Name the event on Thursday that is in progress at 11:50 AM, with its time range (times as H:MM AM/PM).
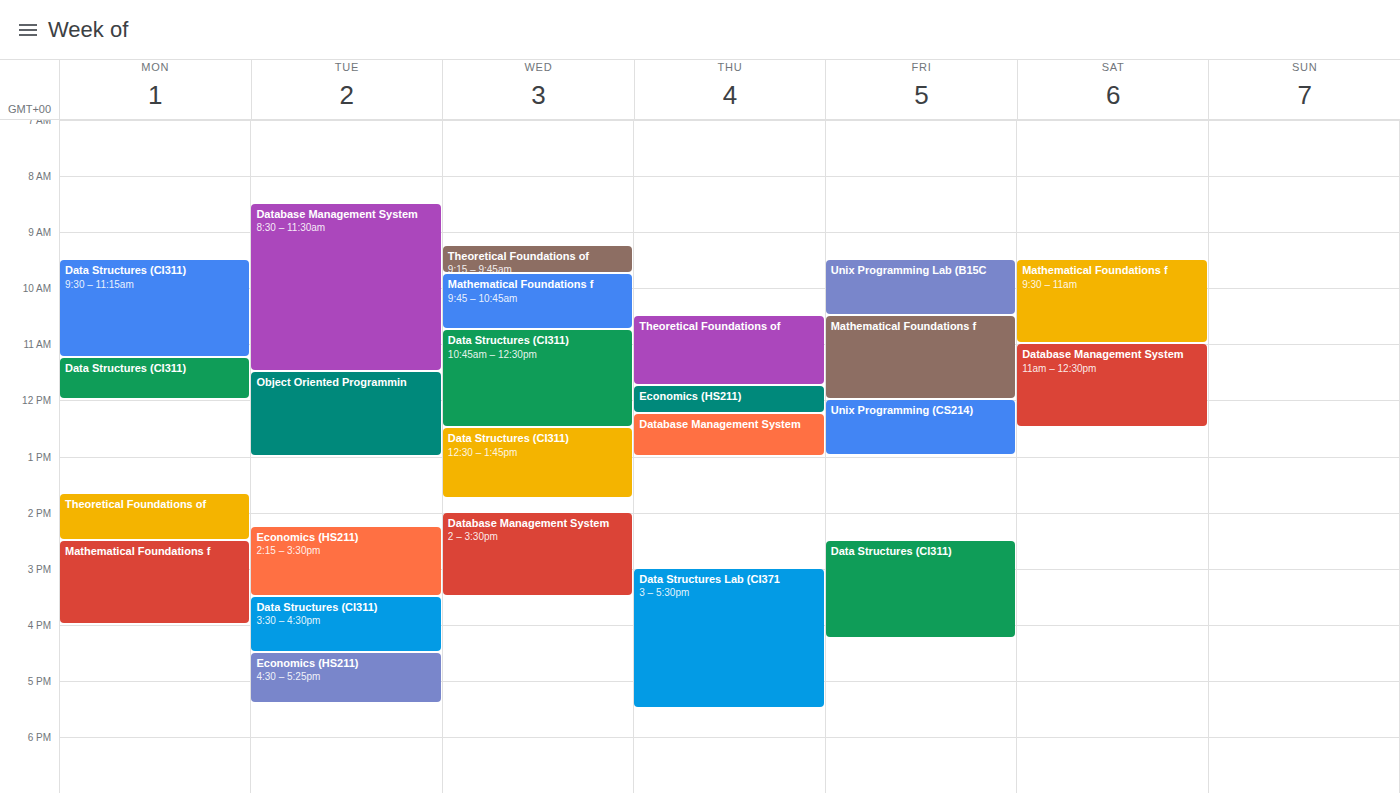
"Economics (HS211)", 11:45 AM to 12:15 PM